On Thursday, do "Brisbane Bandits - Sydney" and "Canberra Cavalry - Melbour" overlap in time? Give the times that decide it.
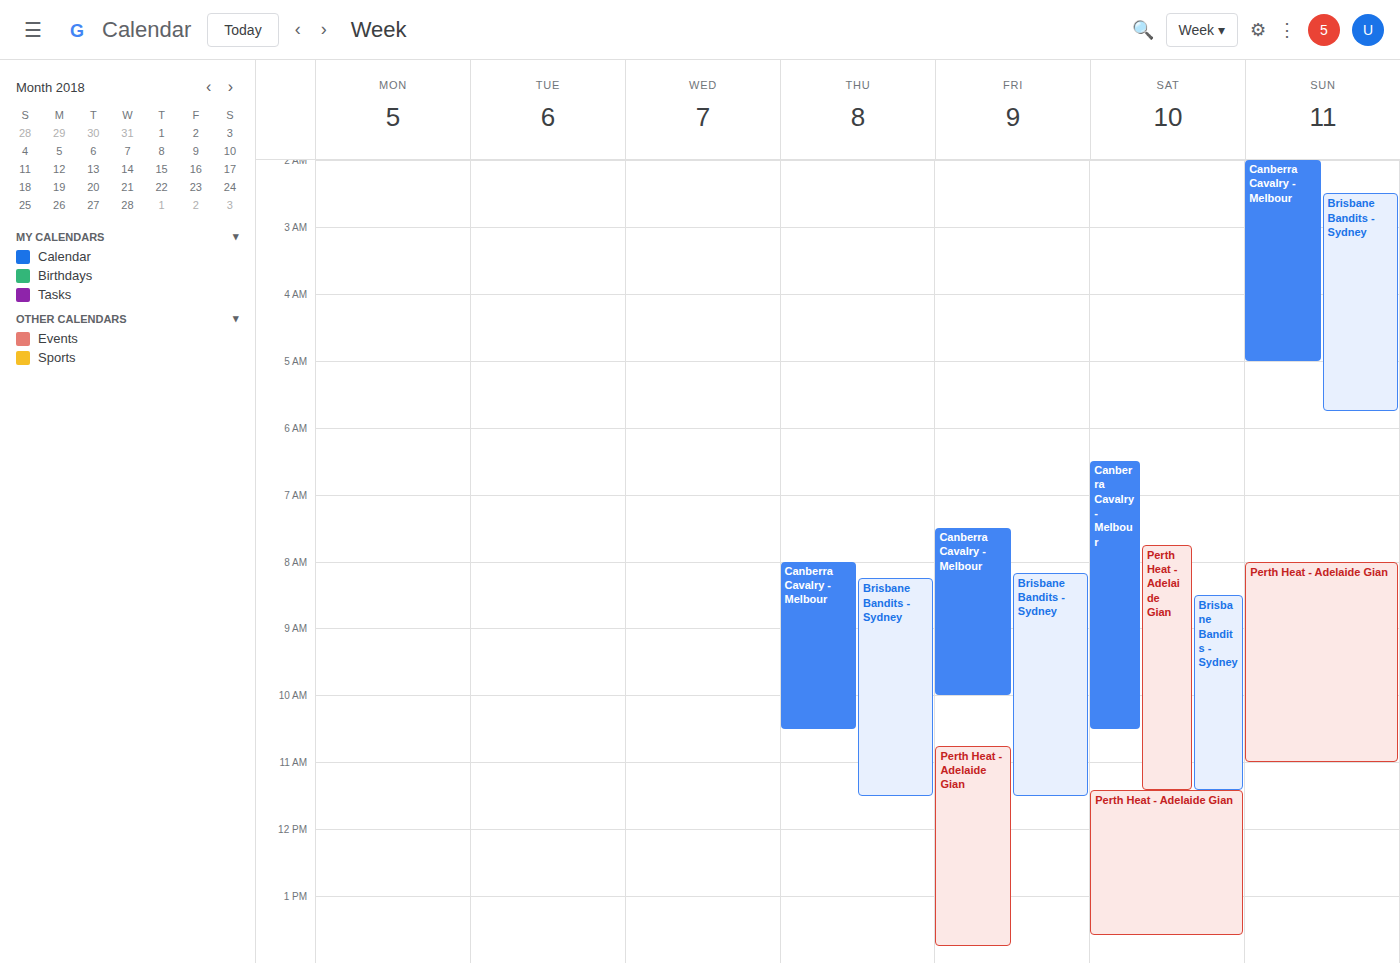
"Brisbane Bandits - Sydney" starts at 8:15 AM, before "Canberra Cavalry - Melbour" ends at 10:30 AM -- they overlap.